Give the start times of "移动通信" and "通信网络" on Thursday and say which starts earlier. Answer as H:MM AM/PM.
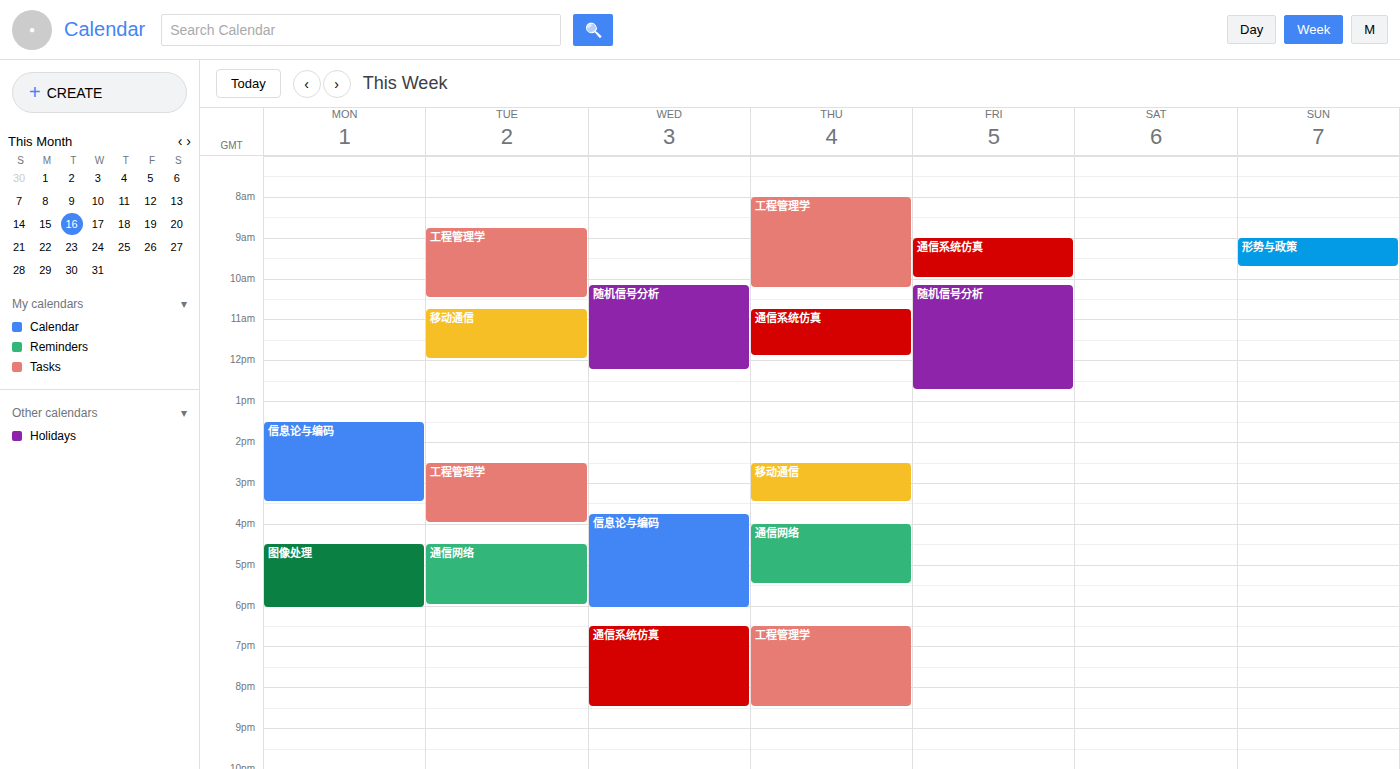
"移动通信" 2:30 PM; "通信网络" 4:00 PM.